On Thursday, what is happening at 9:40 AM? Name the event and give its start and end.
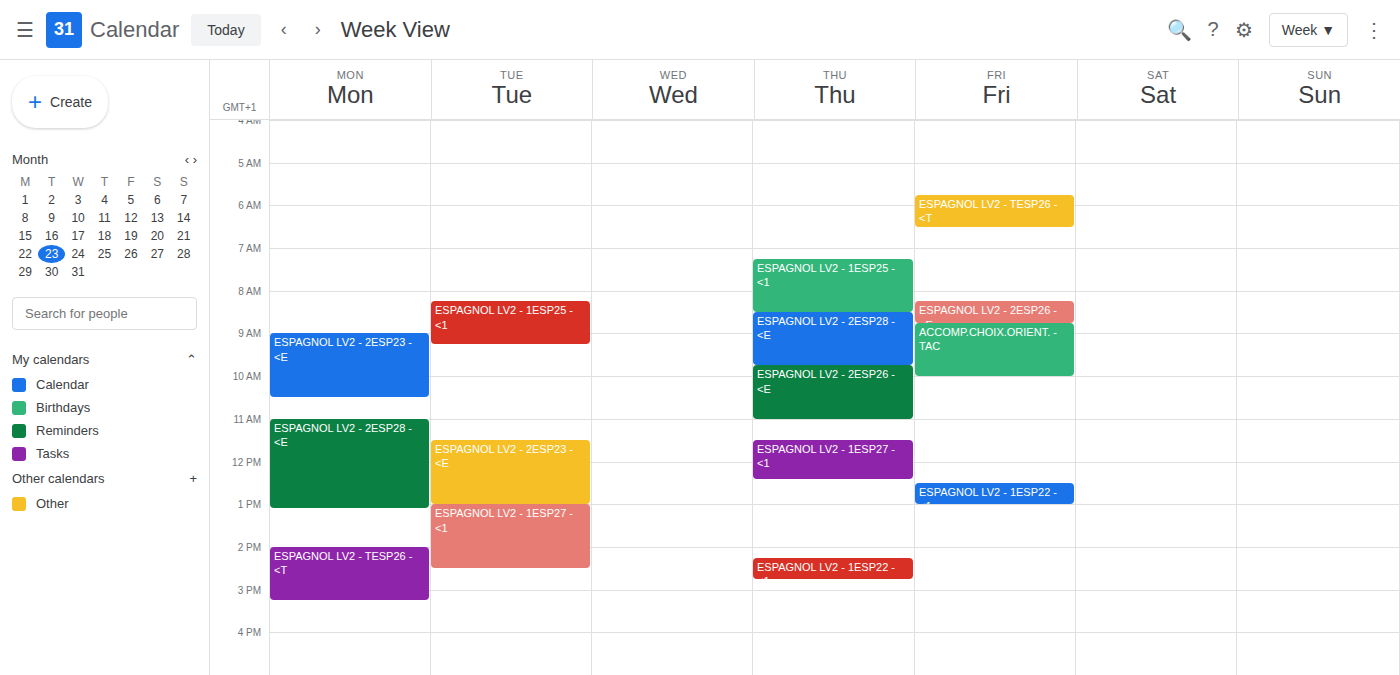
"ESPAGNOL LV2 - 2ESP28 - <E", 8:30 AM to 9:45 AM